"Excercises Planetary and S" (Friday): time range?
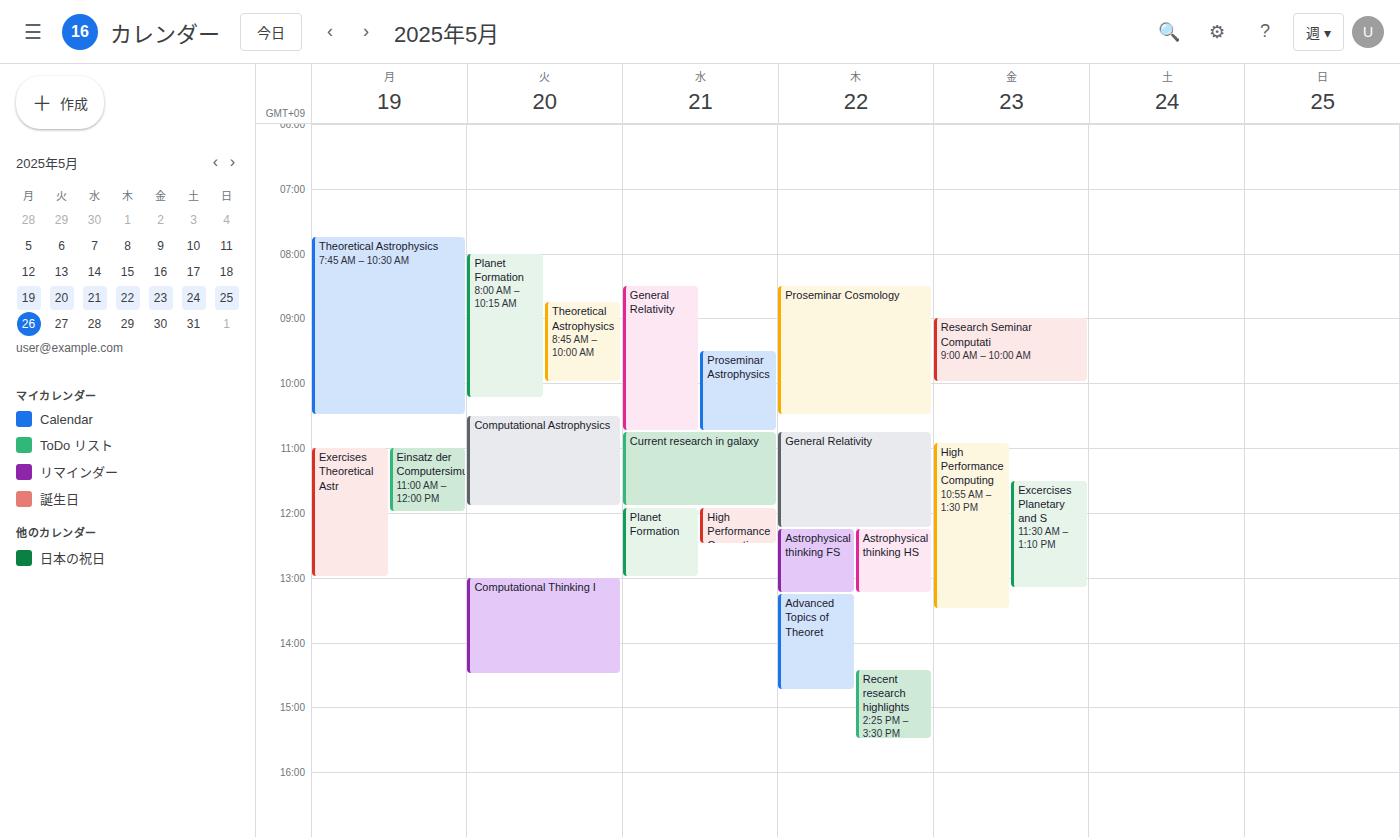
11:30 AM to 1:10 PM